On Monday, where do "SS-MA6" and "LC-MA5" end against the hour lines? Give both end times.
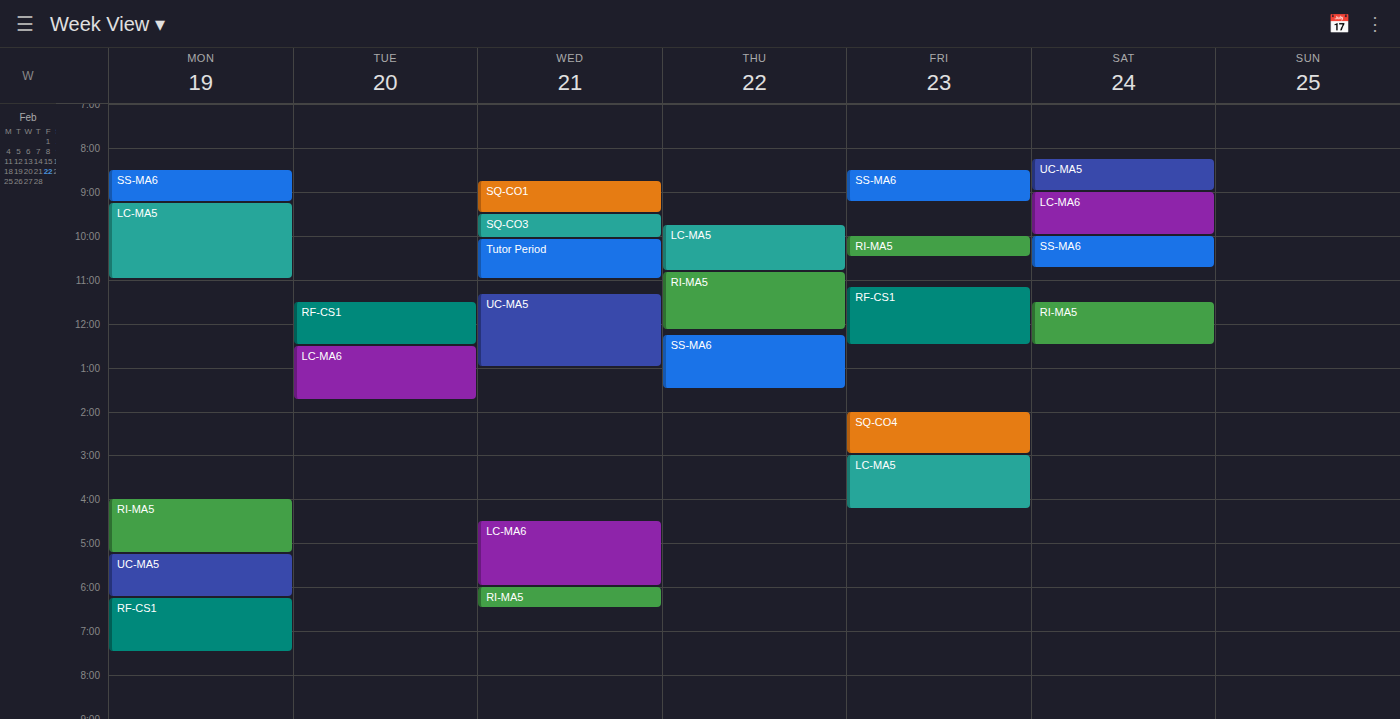
"SS-MA6": 9:15 AM, neither: a quarter of the way from the 9 AM line to the 10 AM line. "LC-MA5": 11:00 AM, exactly on the 11 AM line.